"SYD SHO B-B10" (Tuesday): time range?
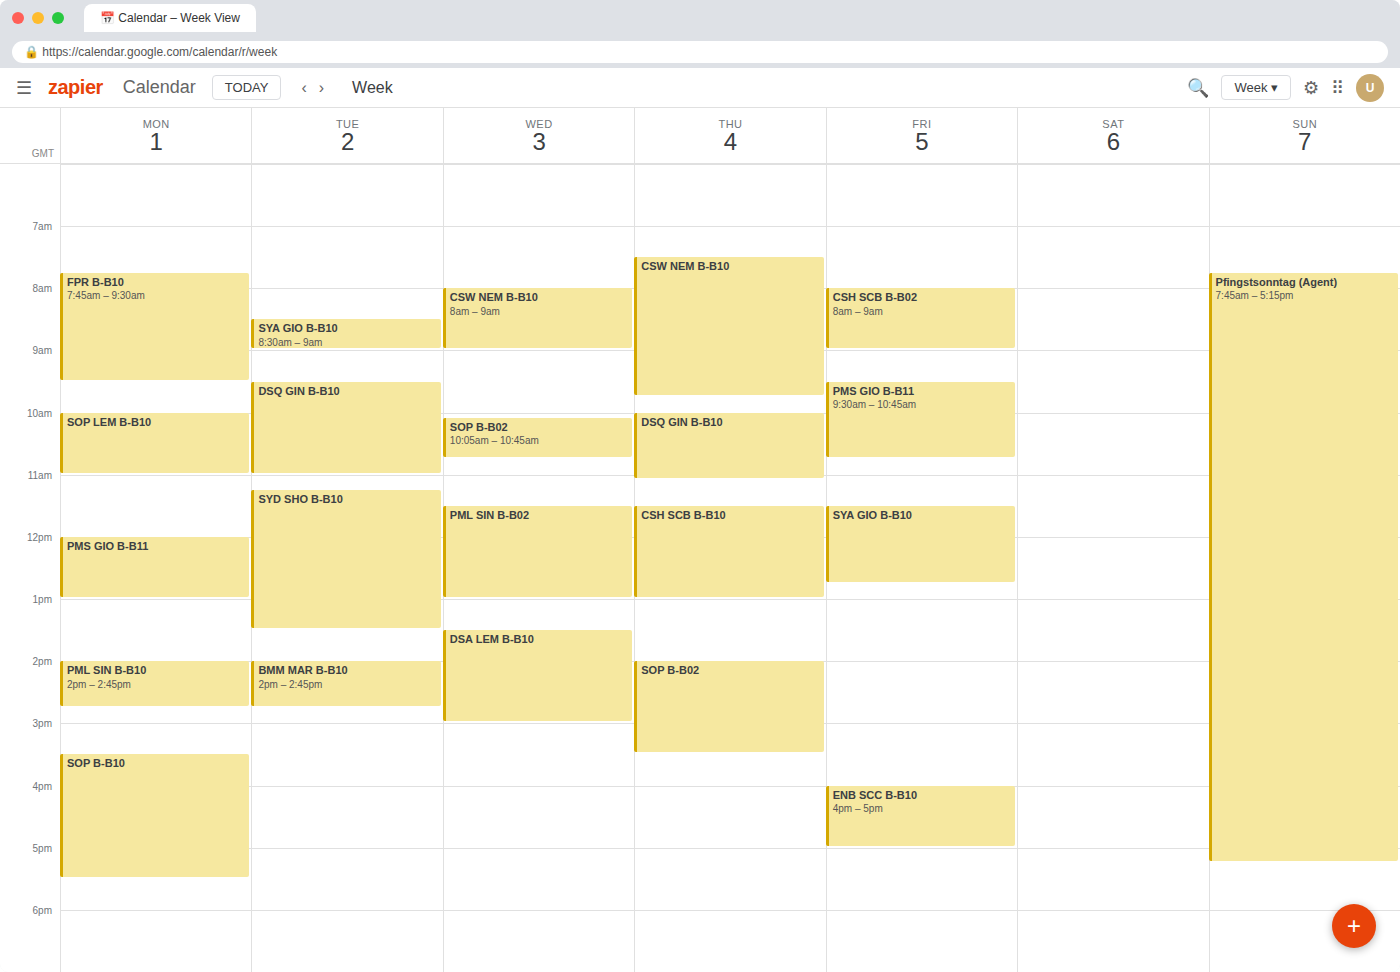
11:15 to 13:30